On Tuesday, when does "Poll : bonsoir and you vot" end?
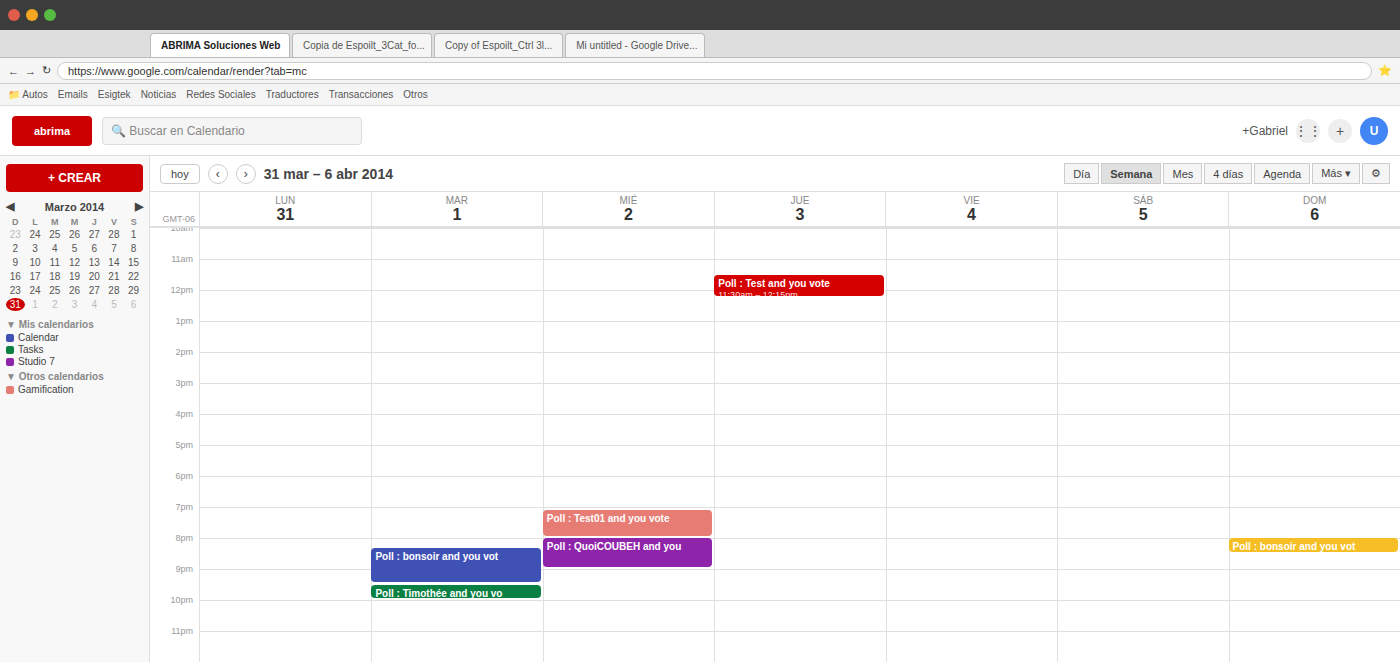
21:30